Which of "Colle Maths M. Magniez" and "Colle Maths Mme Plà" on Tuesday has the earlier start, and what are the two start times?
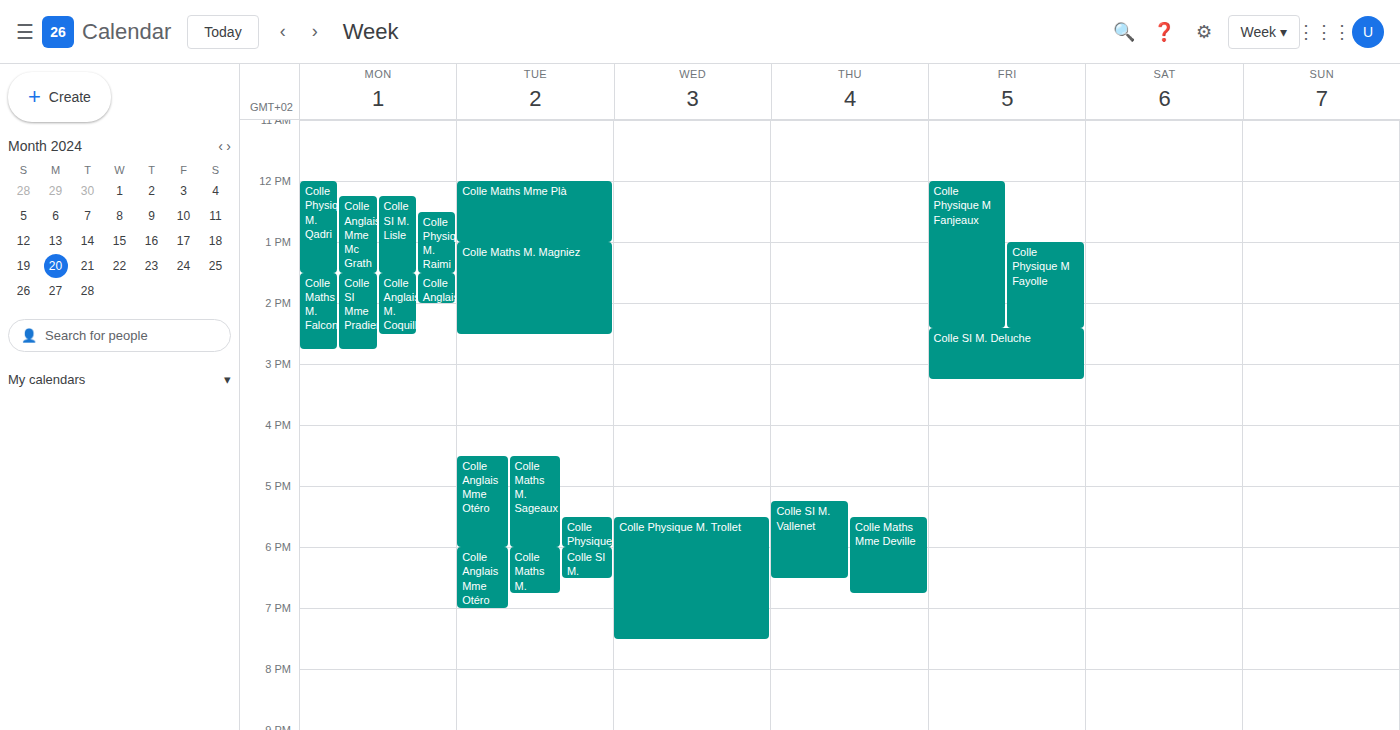
"Colle Maths Mme Plà" 12:00 PM; "Colle Maths M. Magniez" 1:00 PM.